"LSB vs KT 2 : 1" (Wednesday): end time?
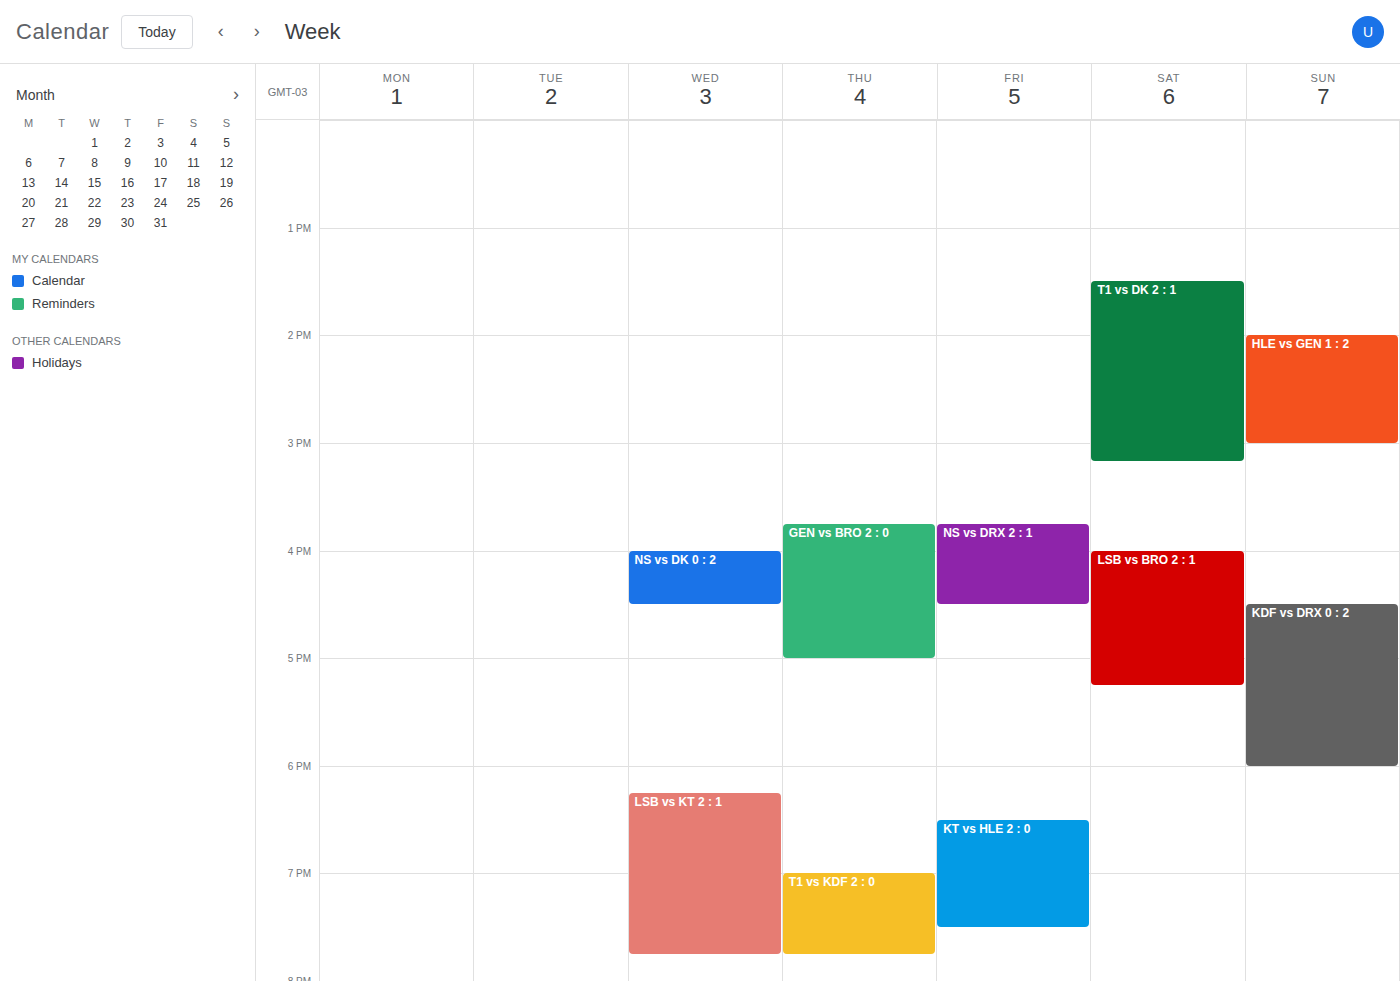
7:45 PM